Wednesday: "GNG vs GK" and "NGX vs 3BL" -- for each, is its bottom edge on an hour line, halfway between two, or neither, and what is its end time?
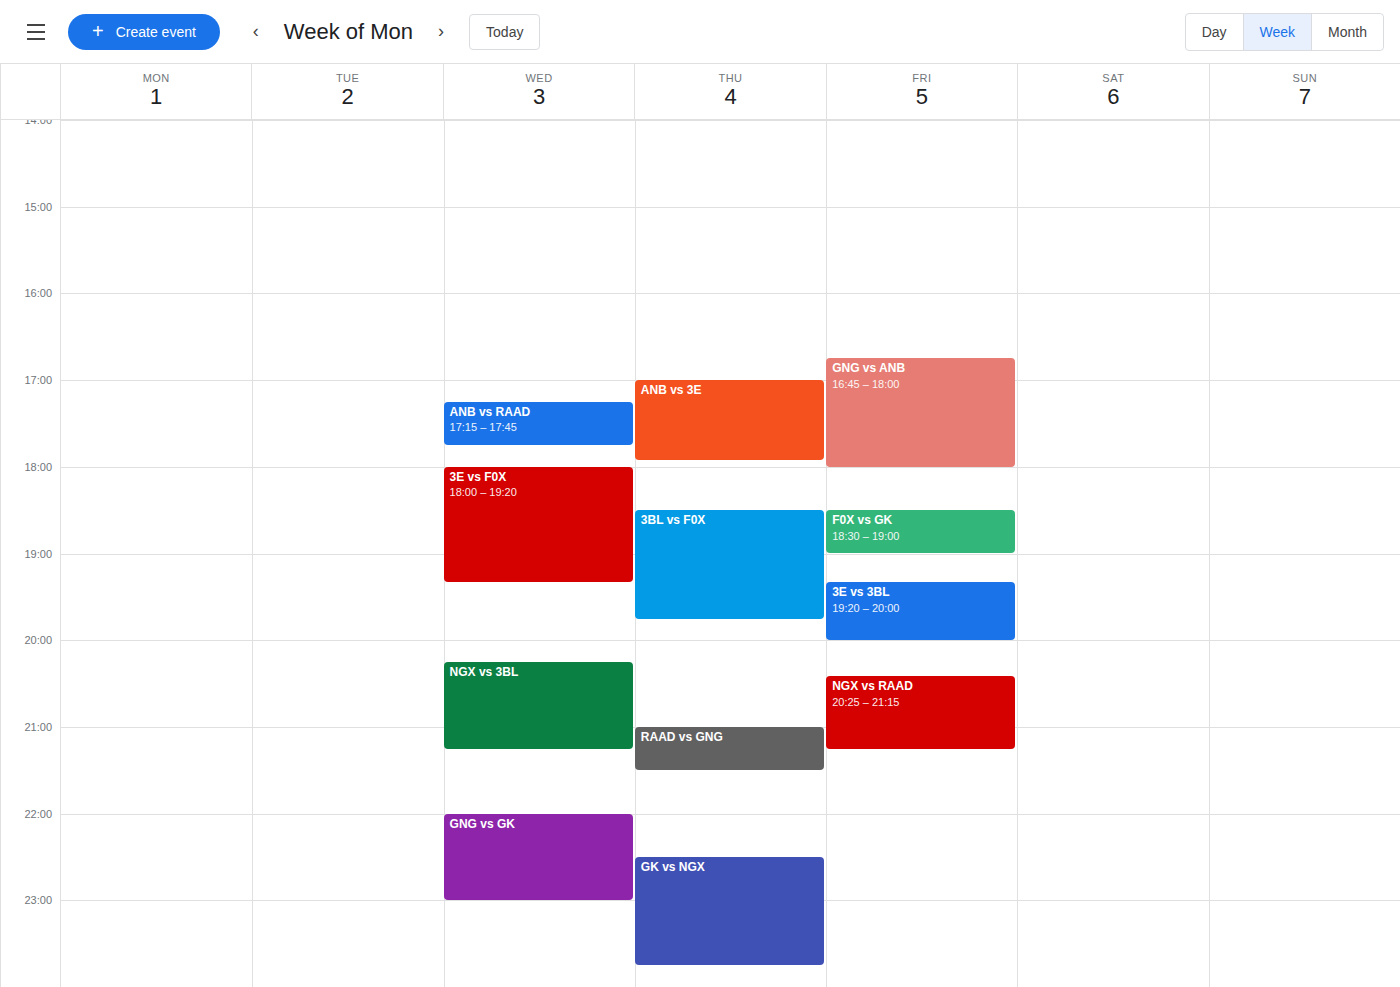
"GNG vs GK": 11:00 PM, exactly on the 11 PM line. "NGX vs 3BL": 9:15 PM, neither: a quarter of the way from the 9 PM line to the 10 PM line.